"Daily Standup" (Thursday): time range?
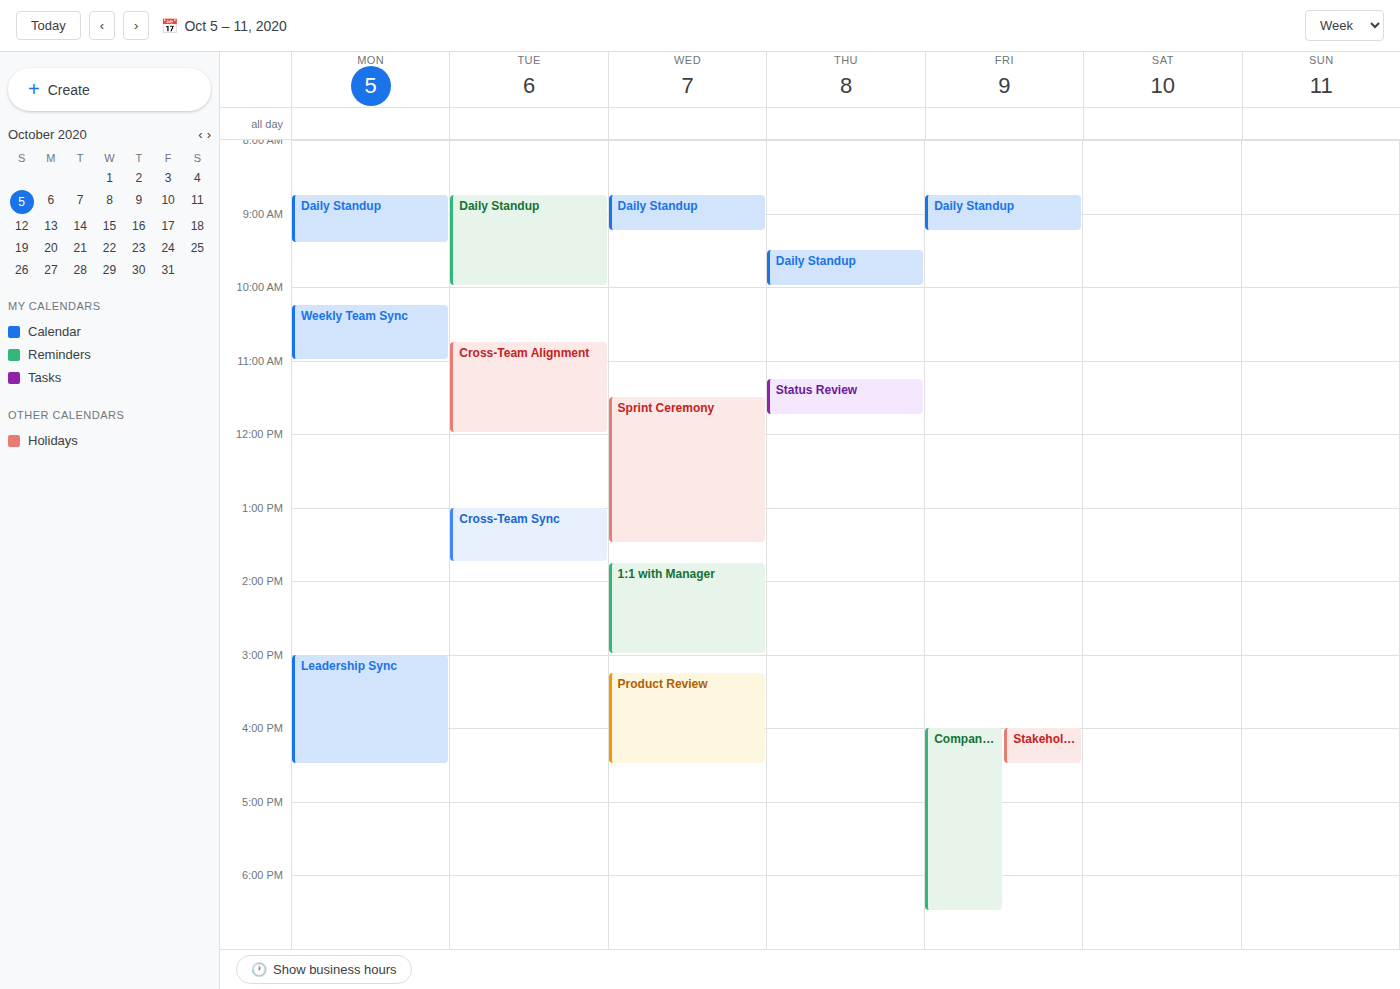
9:30 AM to 10:00 AM